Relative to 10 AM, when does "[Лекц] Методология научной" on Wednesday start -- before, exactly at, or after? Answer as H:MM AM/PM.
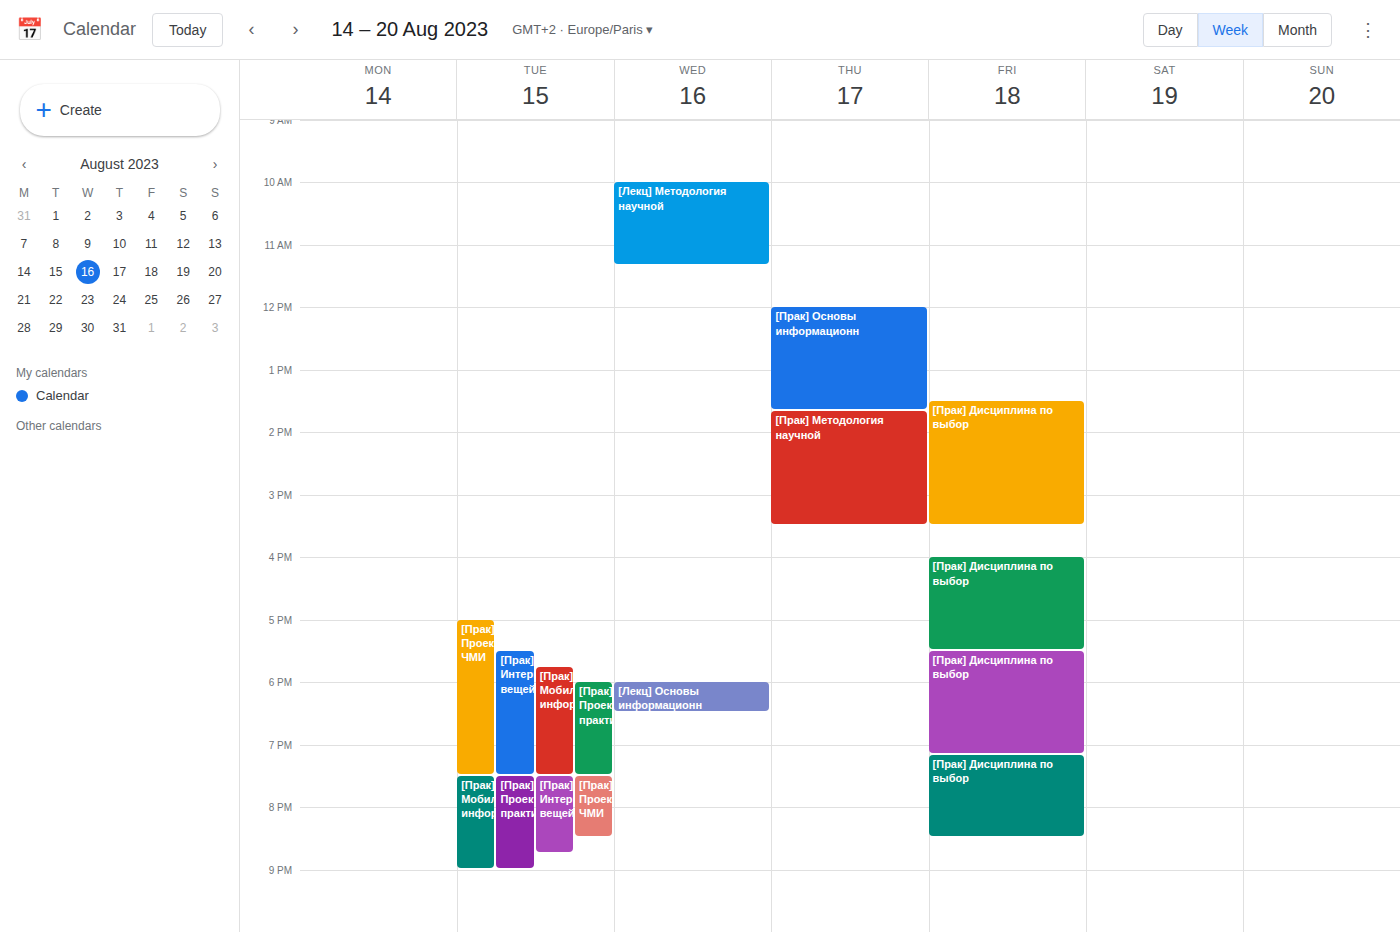
10:00 AM -- exactly at 10 AM, on the 10 AM line.